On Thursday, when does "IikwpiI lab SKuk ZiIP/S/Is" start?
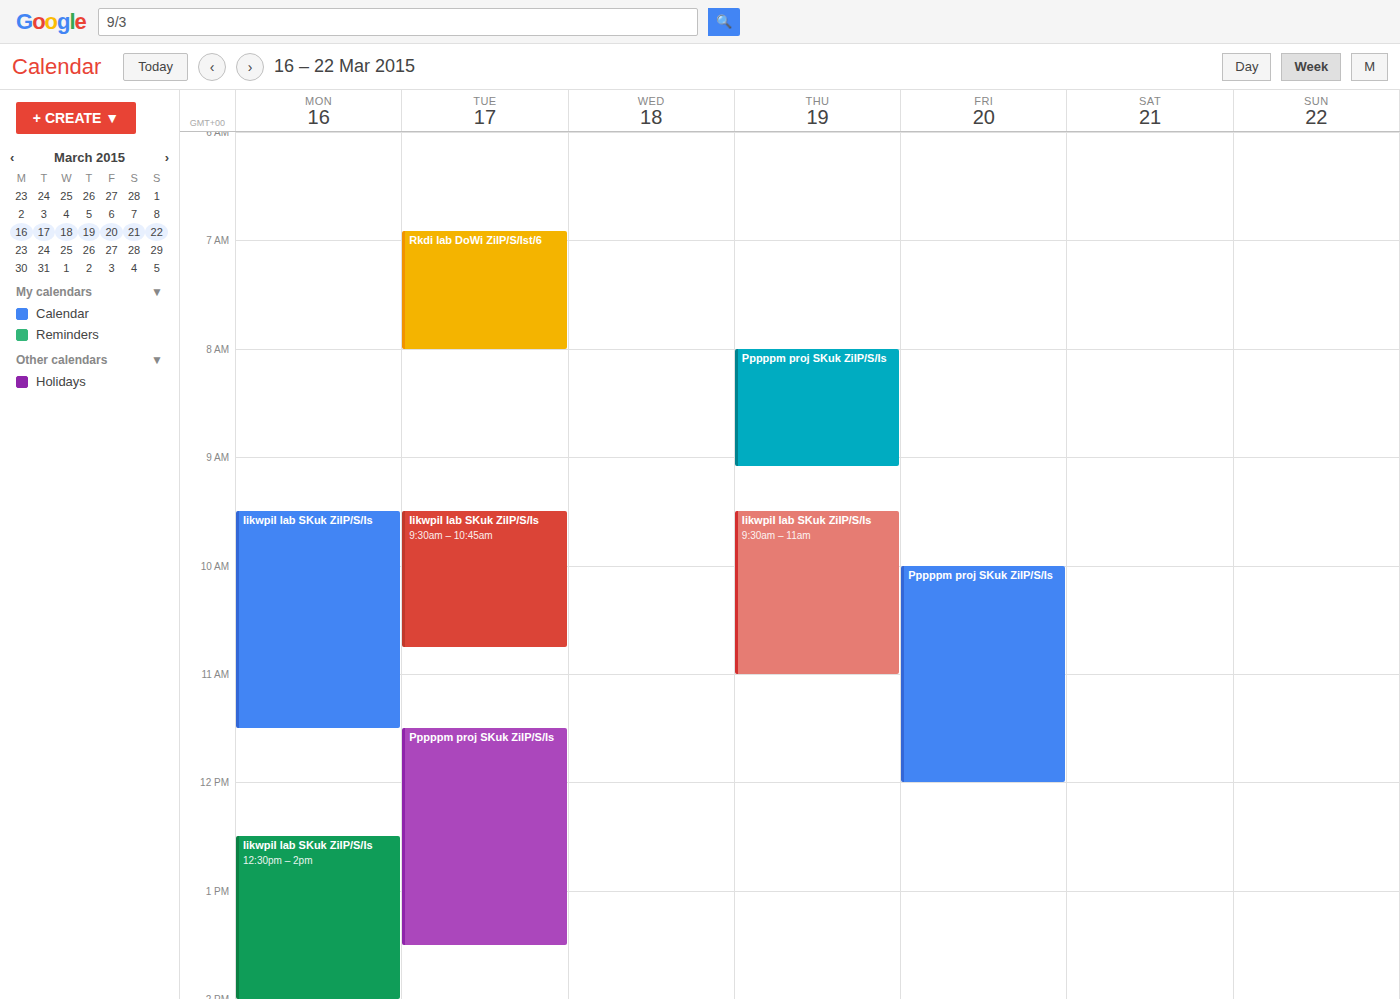
09:30